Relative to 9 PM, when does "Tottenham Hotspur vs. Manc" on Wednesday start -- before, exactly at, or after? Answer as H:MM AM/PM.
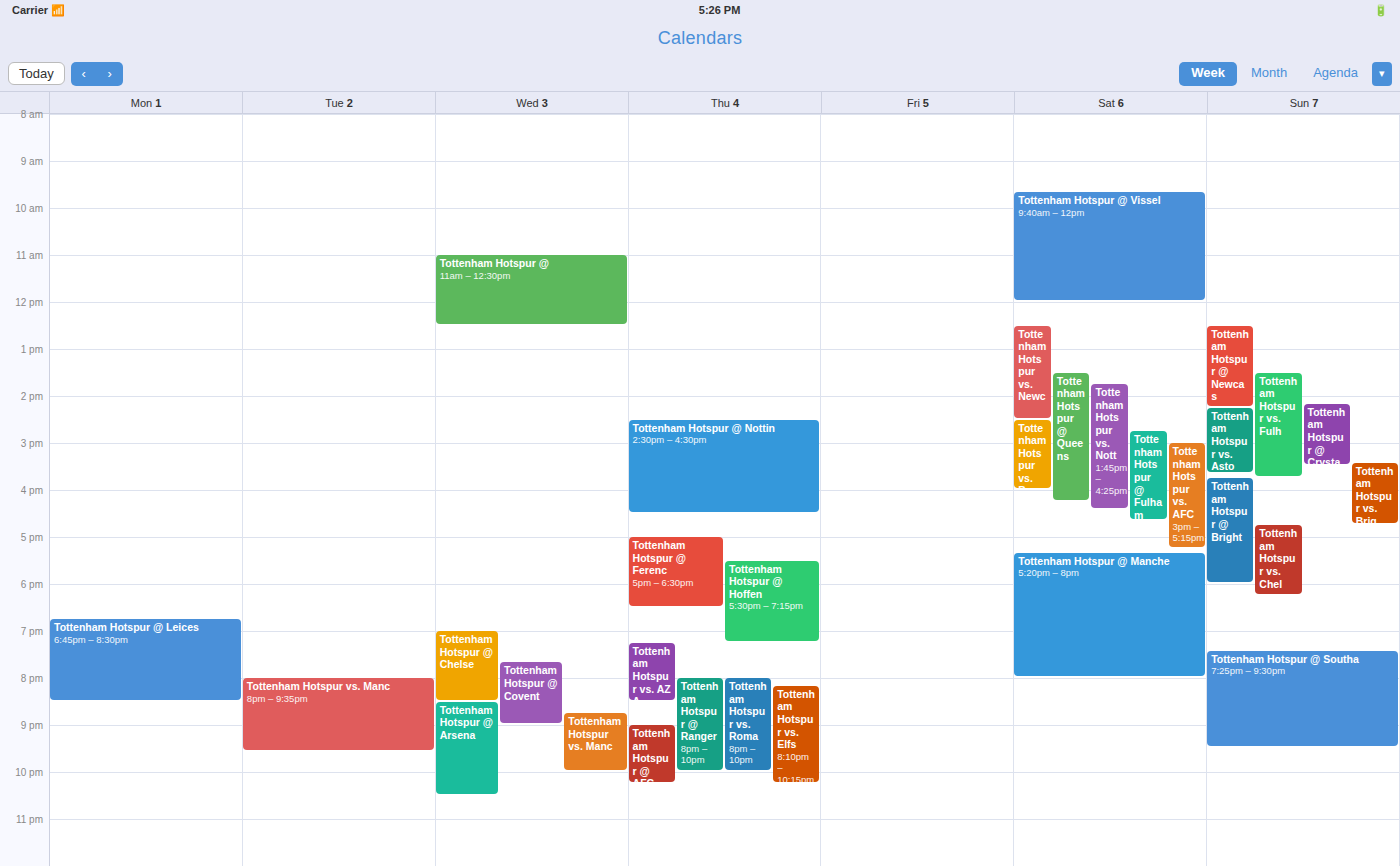
8:45 PM -- before 9 PM, 15 minutes above the 9 PM line.